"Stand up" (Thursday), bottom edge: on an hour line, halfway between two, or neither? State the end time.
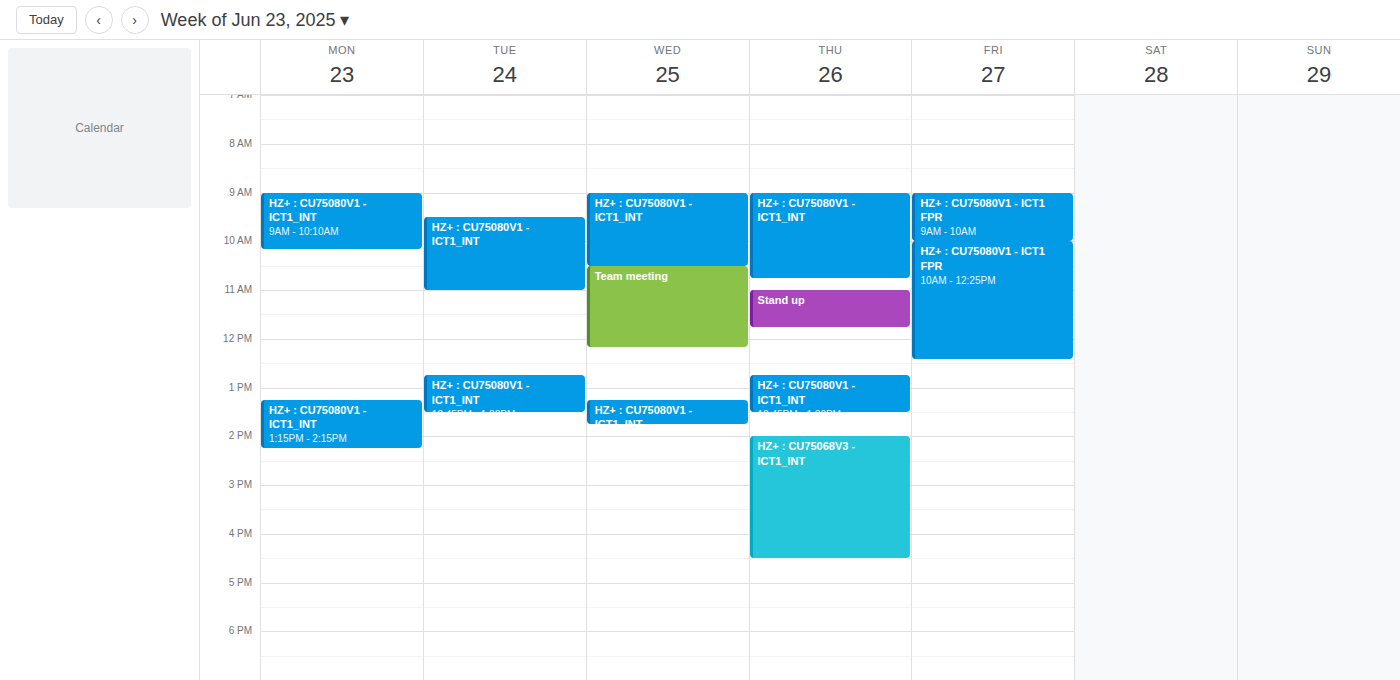
11:45 AM -- neither: three quarters of the way from the 11 AM line to the 12 PM line.